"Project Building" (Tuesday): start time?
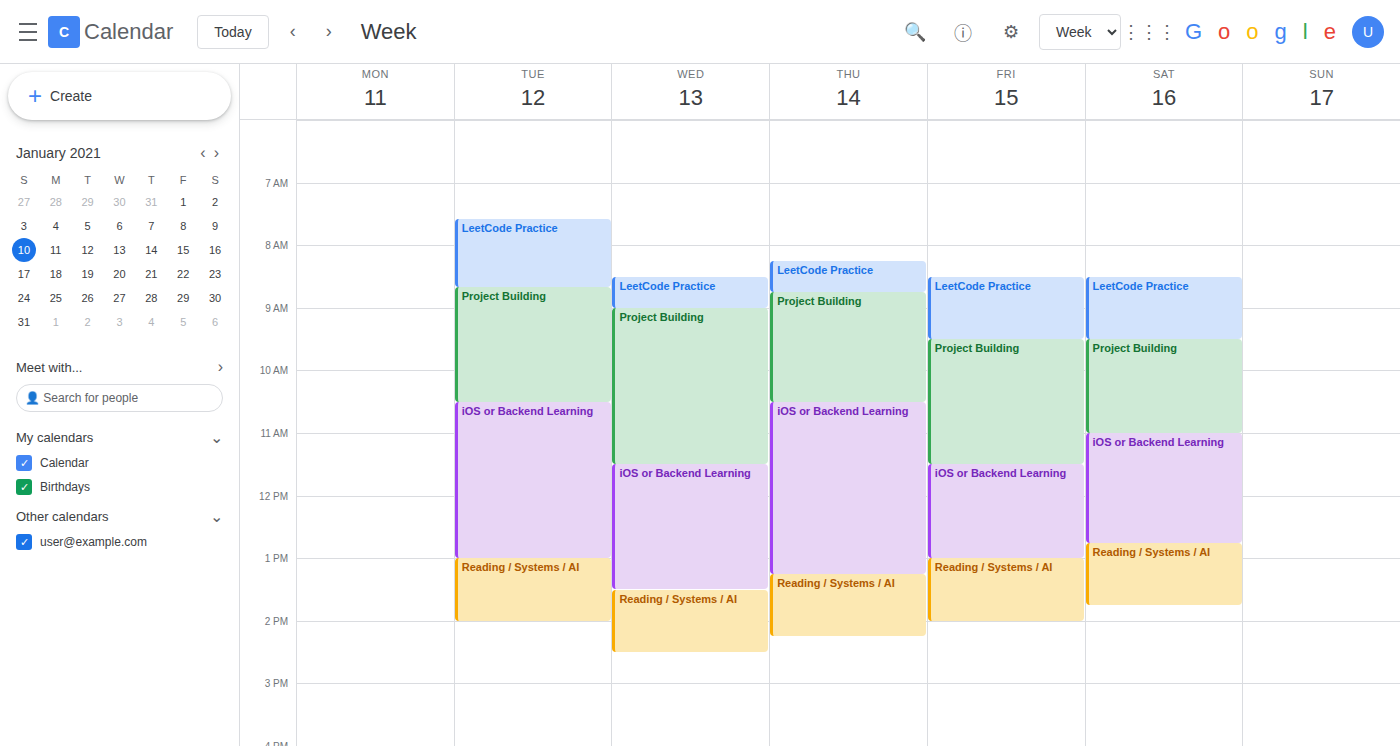
8:40 AM